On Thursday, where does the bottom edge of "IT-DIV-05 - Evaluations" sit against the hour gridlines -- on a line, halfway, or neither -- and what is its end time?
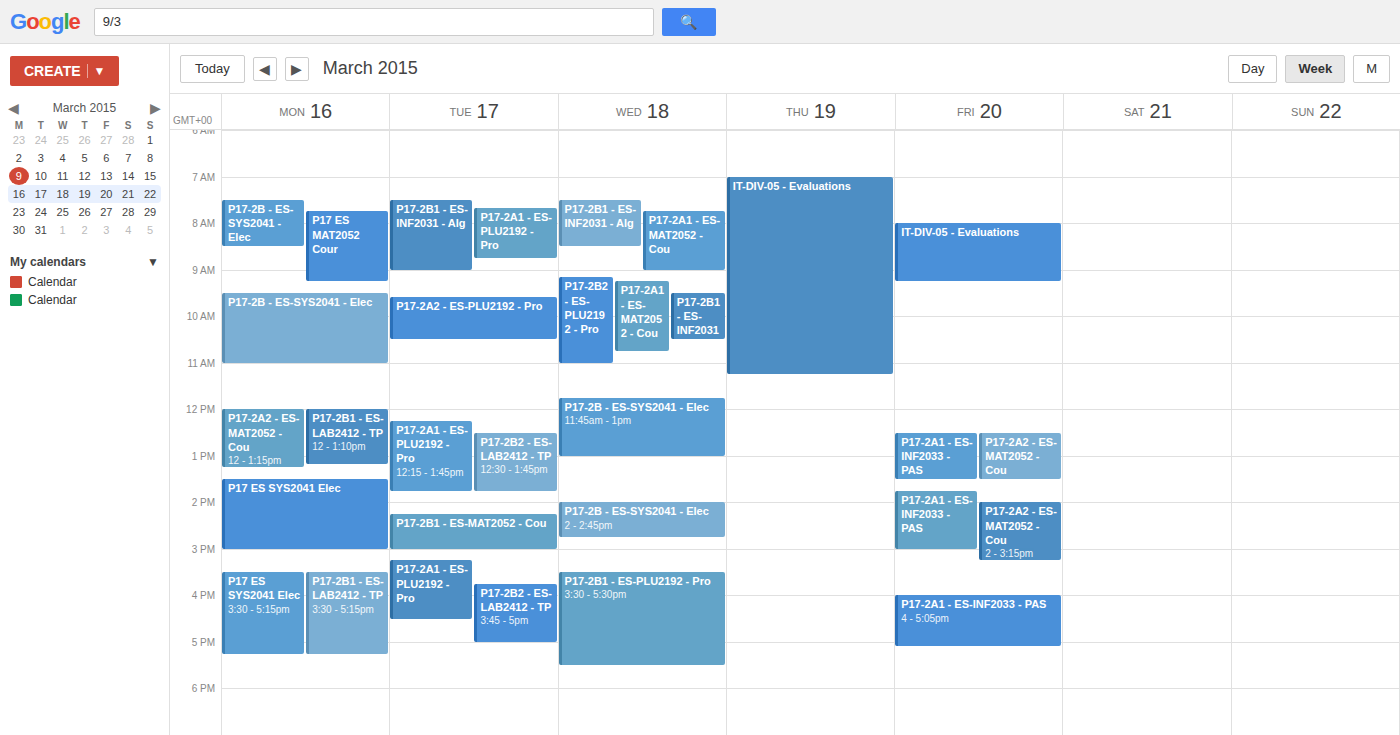
11:15 AM -- neither: a quarter of the way from the 11 AM line to the 12 PM line.